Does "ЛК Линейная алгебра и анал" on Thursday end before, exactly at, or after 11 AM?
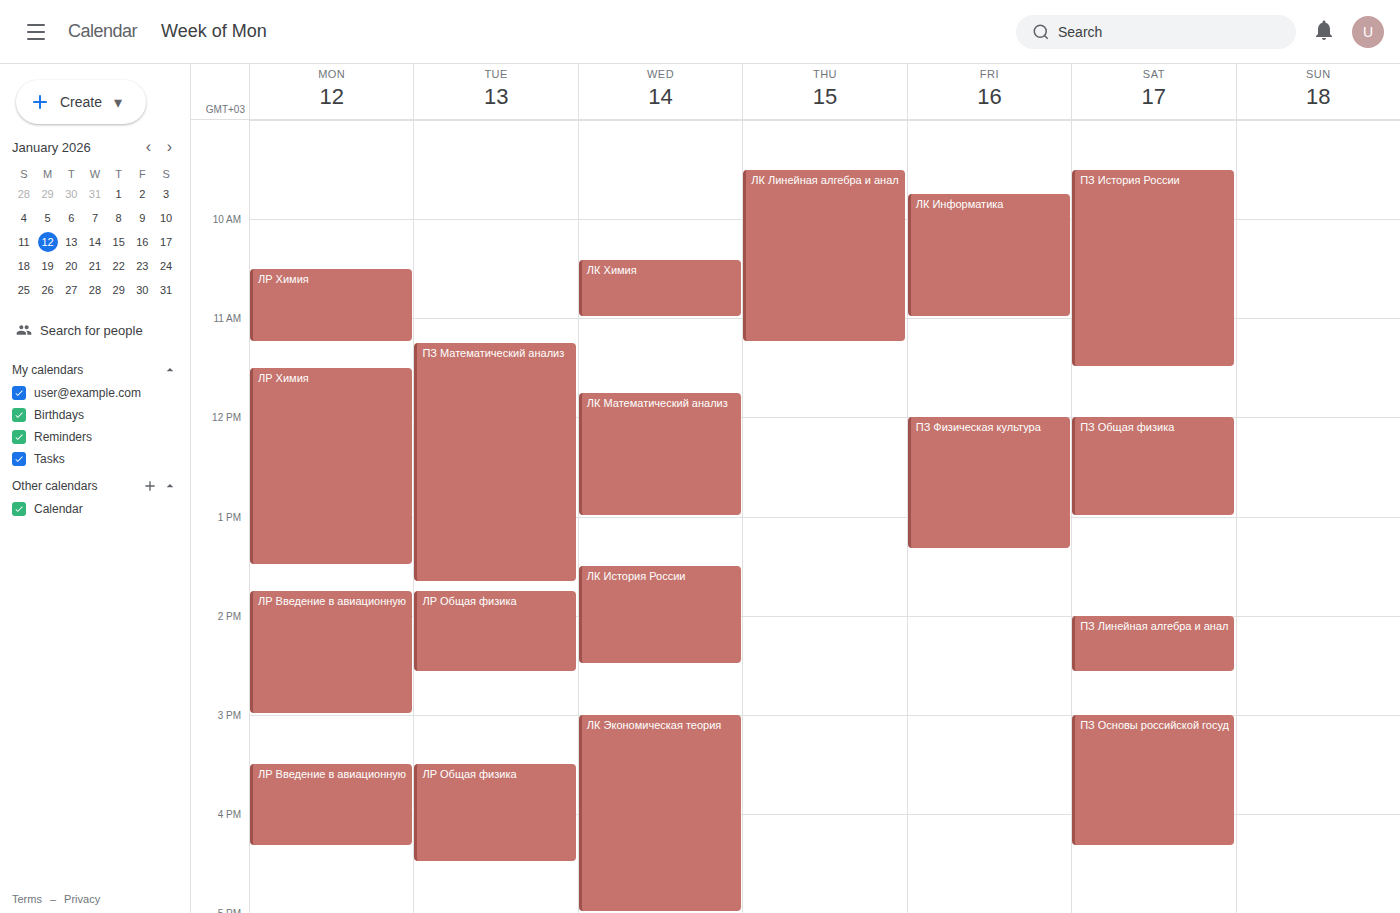
11:15 AM -- after 11 AM, 15 minutes below the 11 AM line.